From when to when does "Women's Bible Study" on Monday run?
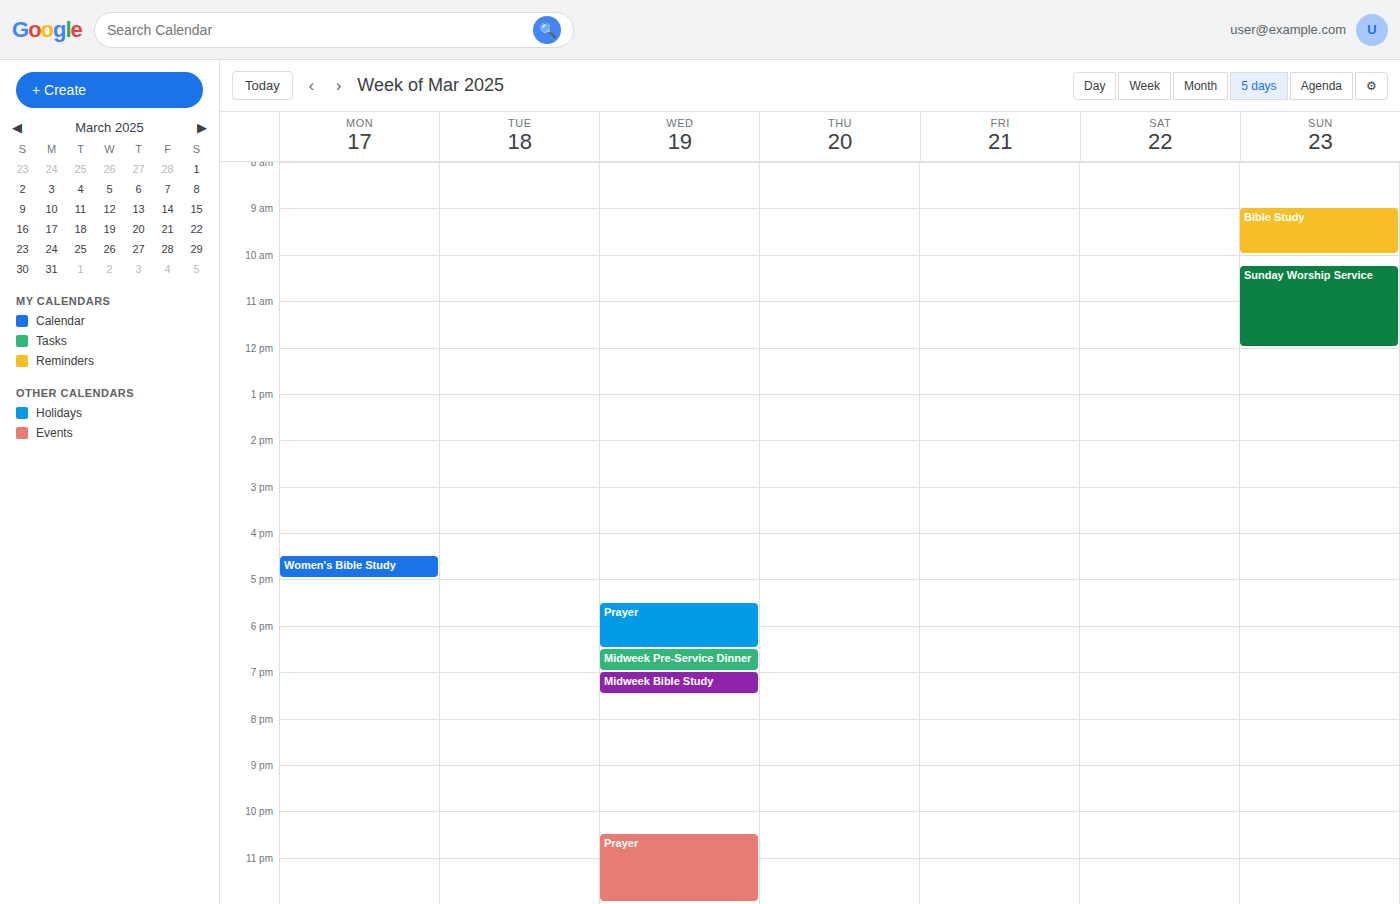
4:30 PM to 5:00 PM